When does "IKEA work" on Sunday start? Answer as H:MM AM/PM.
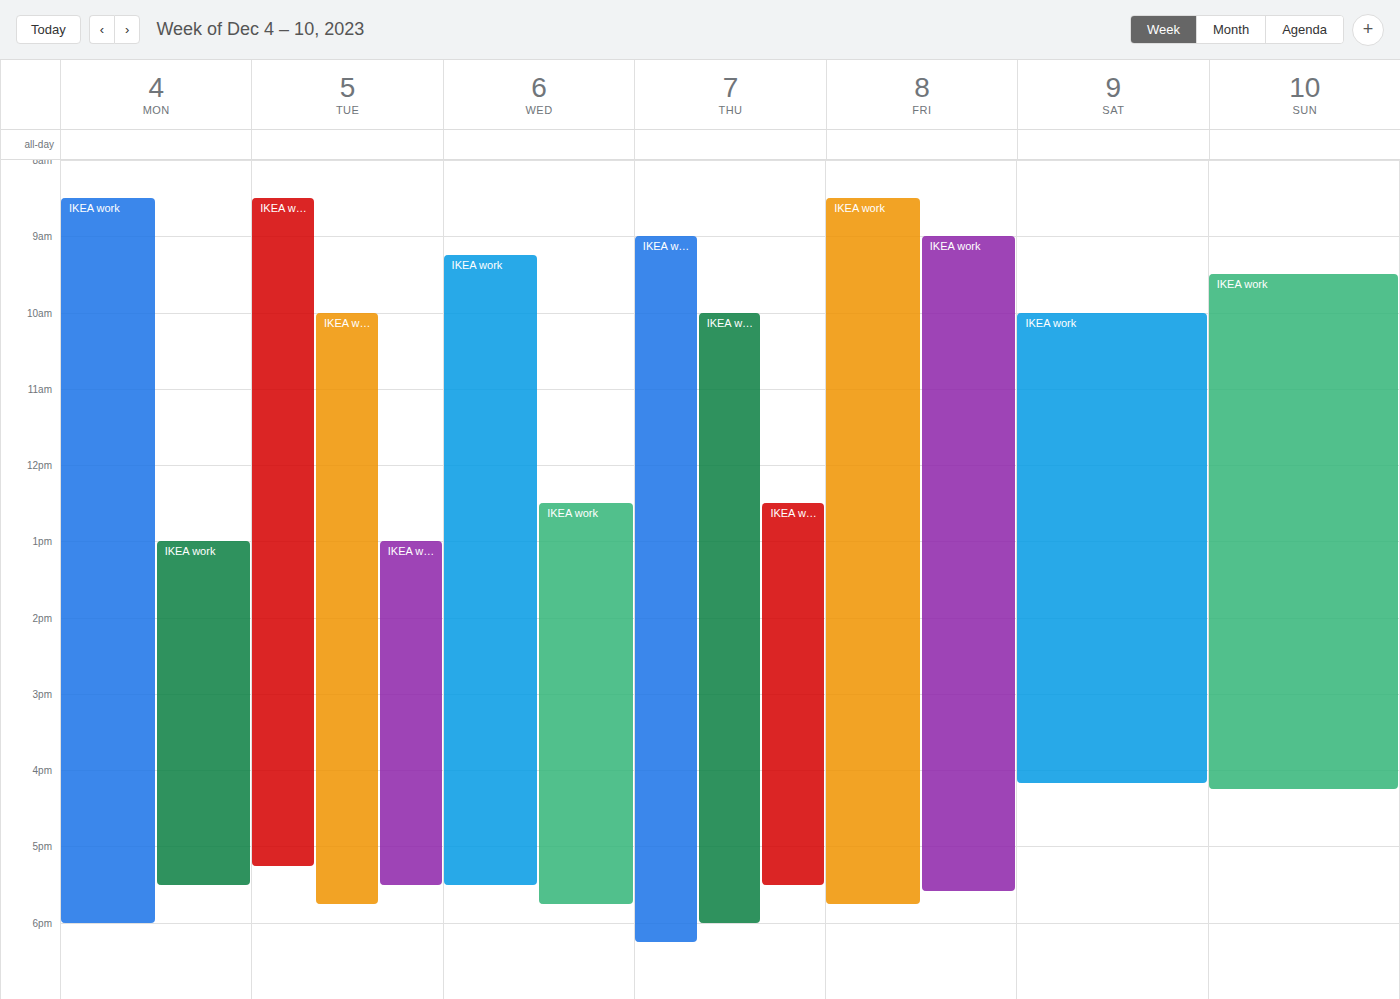
9:30 AM